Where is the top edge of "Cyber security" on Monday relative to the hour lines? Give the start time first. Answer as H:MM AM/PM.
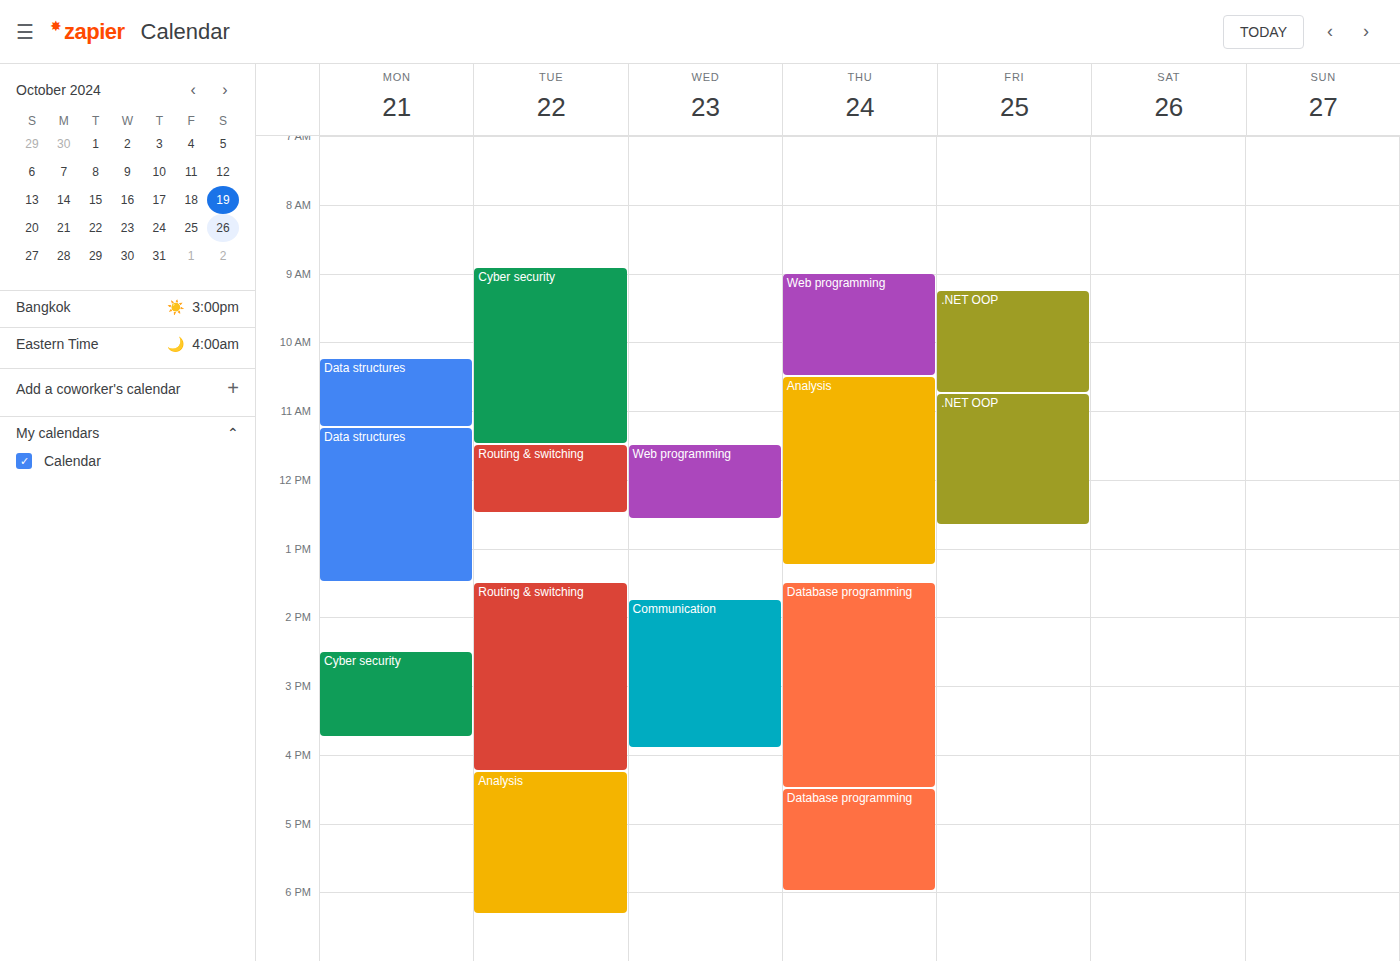
2:30 PM -- halfway between the 2 PM and 3 PM lines.